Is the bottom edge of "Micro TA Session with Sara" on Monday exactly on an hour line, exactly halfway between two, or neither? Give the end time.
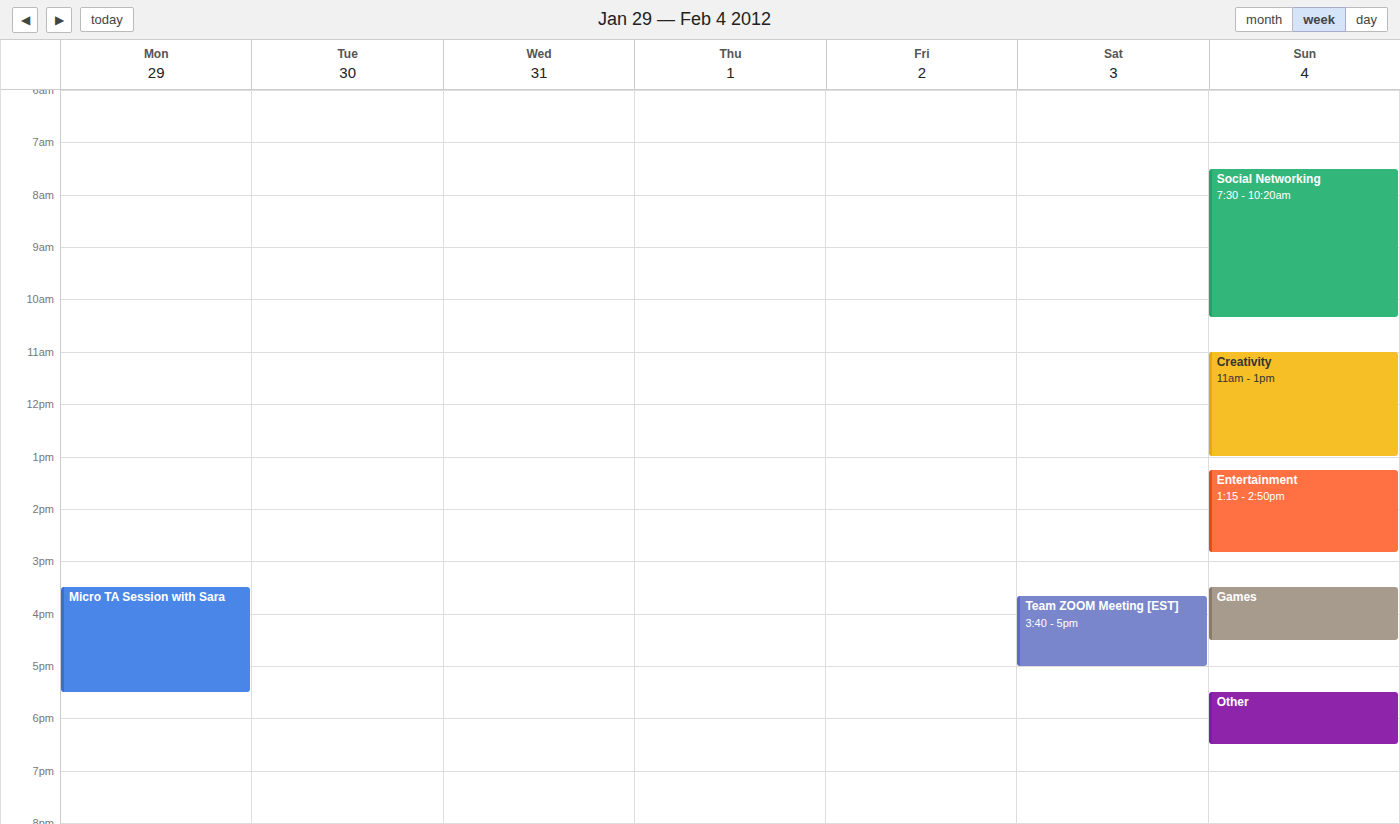
17:30 -- halfway between the 17:00 and 18:00 lines.